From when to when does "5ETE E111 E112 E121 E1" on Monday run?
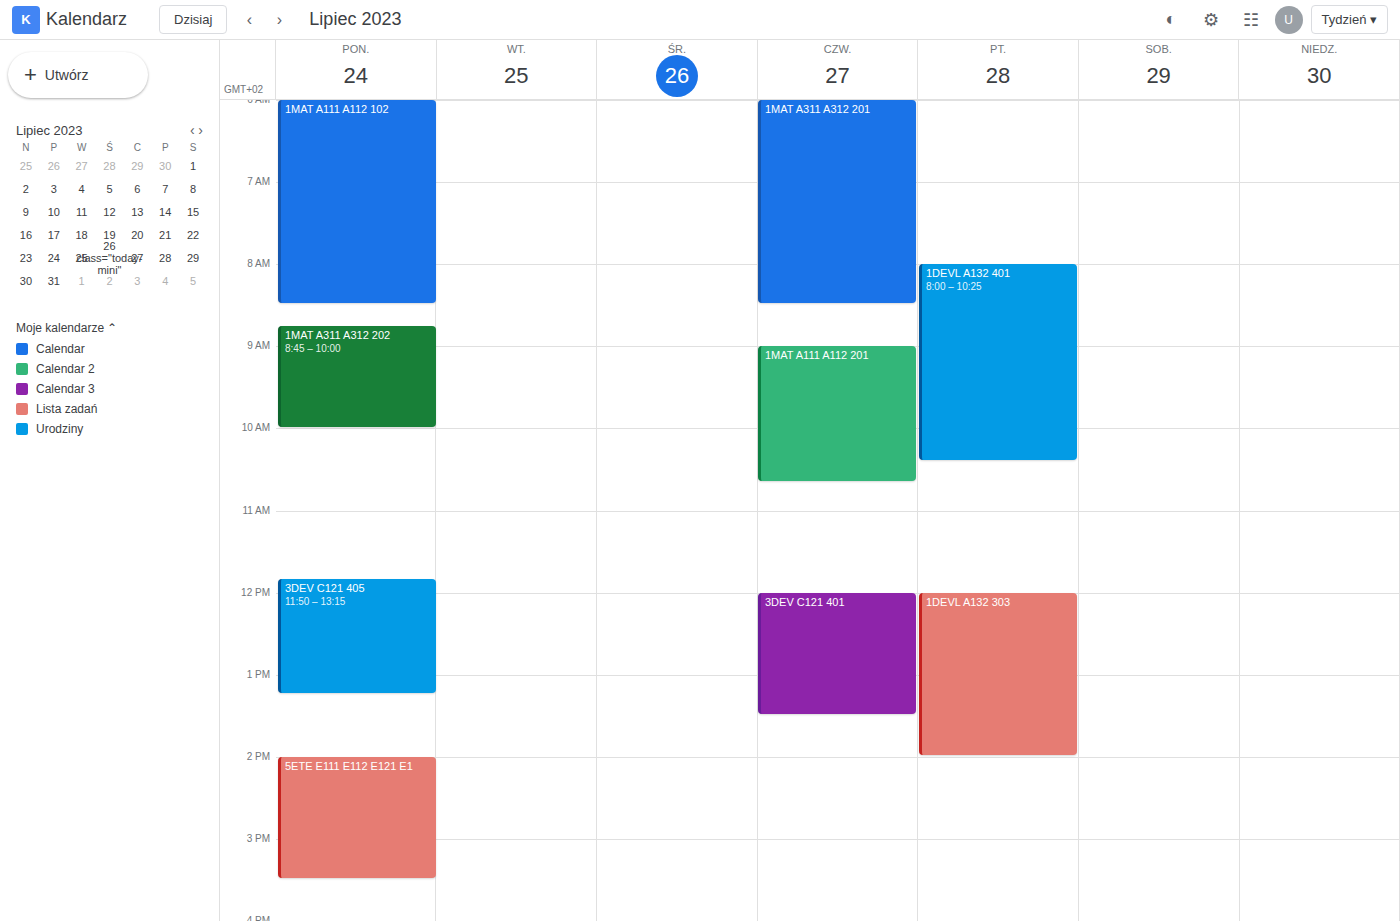
2:00 PM to 3:30 PM